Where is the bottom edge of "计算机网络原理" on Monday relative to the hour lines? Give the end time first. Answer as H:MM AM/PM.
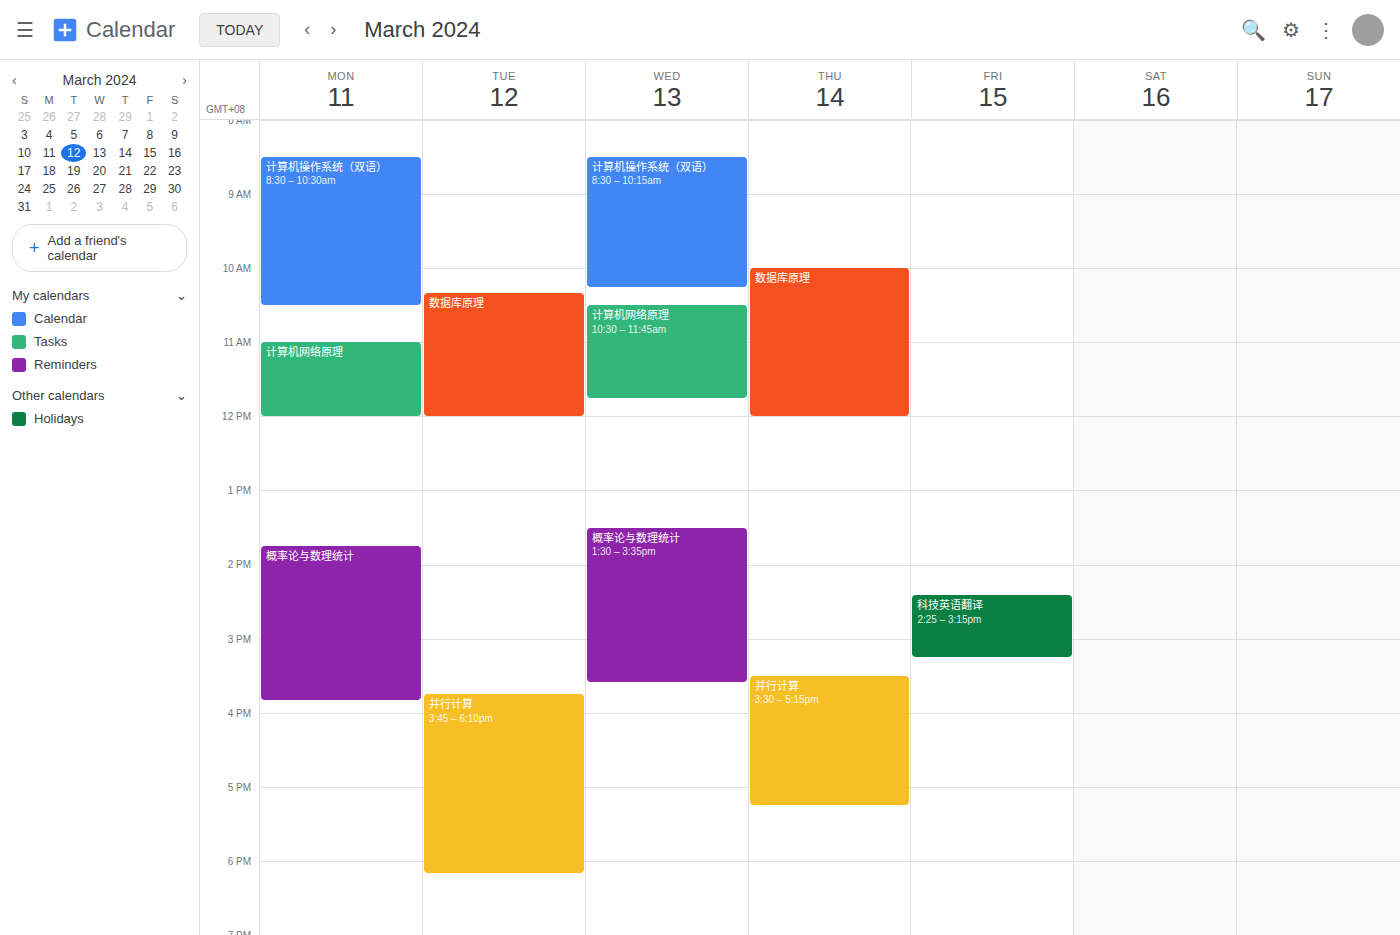
12:00 PM -- exactly on the 12 PM line.